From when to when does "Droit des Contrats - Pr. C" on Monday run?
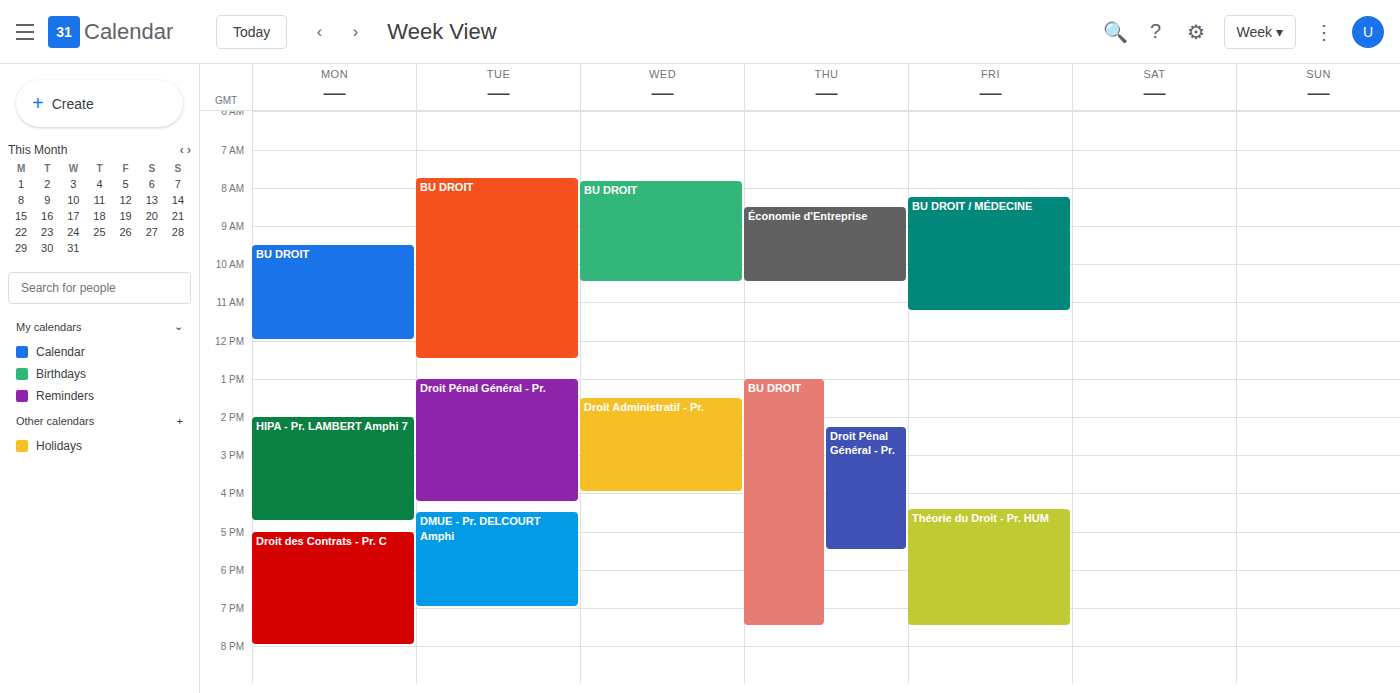
5:00 PM to 8:00 PM